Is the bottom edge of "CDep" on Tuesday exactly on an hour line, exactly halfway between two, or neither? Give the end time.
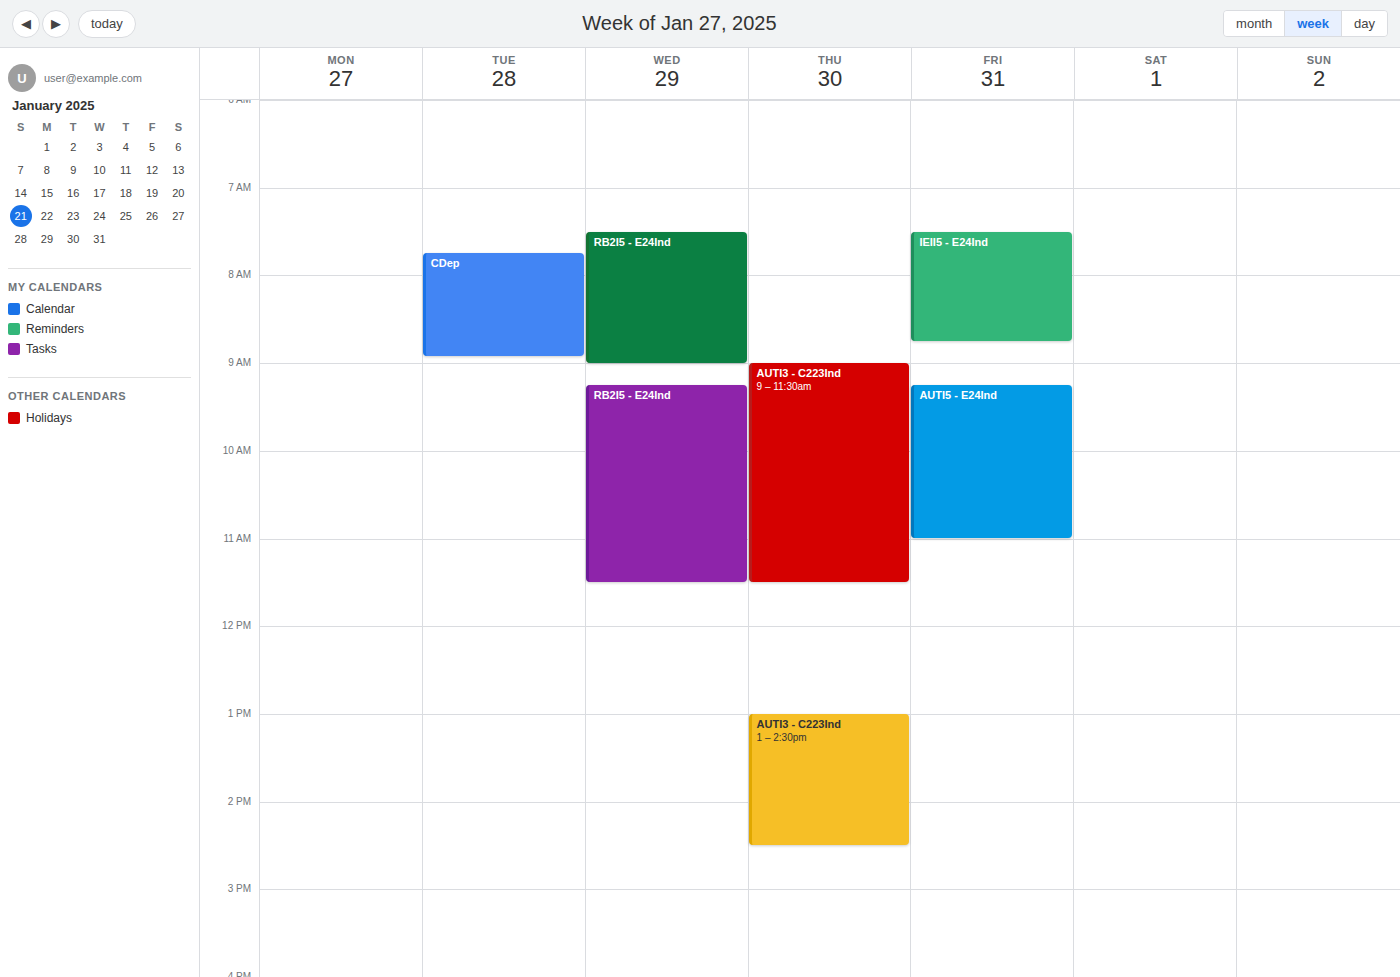
8:55 AM -- neither: 55 minutes below the 8 AM line and 5 minutes above the 9 AM line.